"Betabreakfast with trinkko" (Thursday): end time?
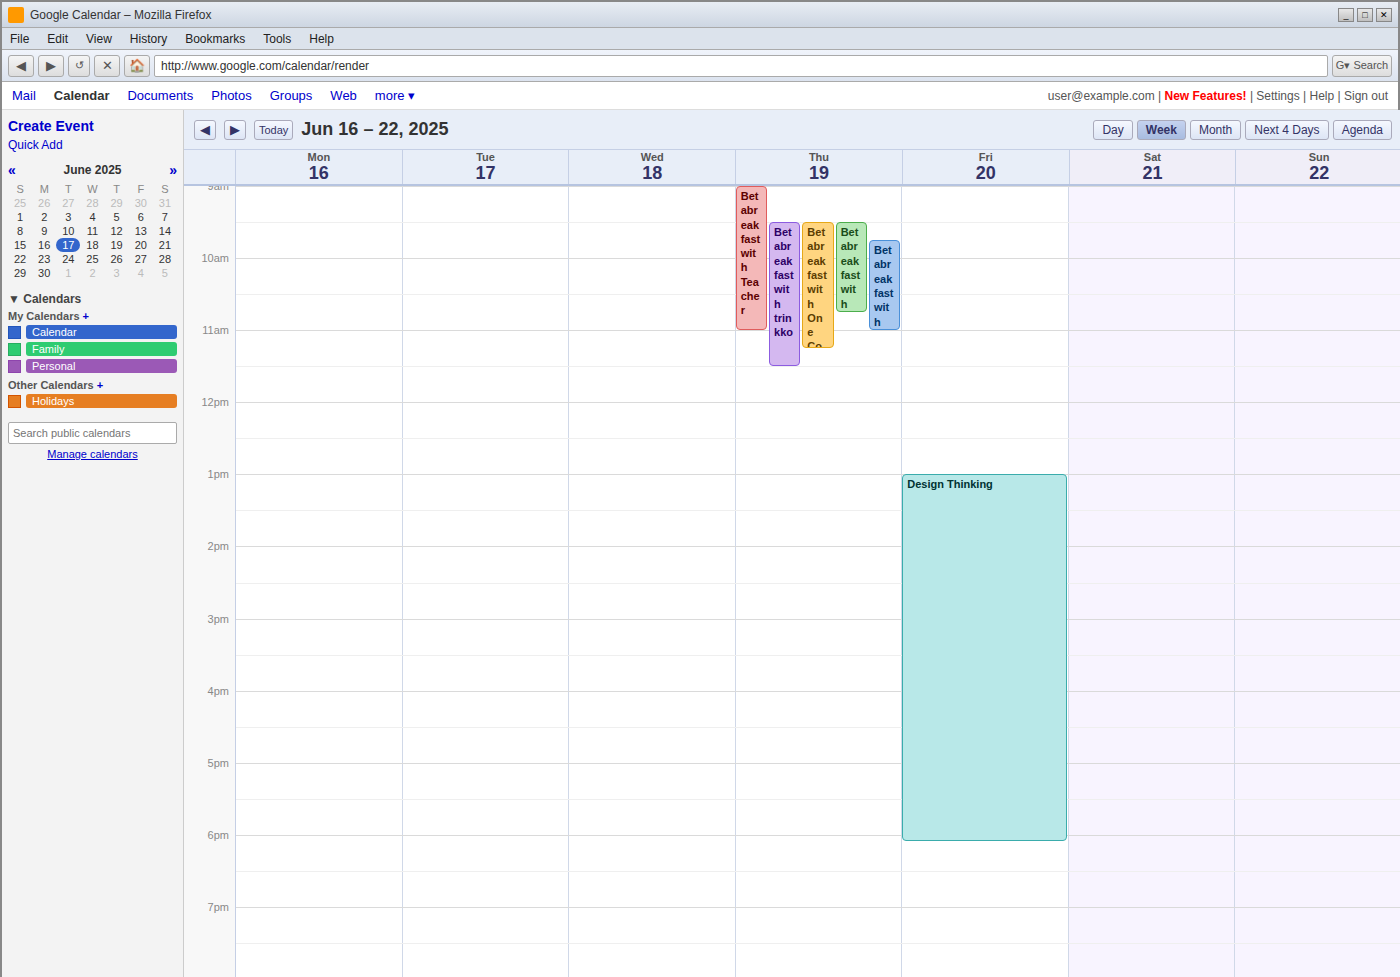
11:30 AM